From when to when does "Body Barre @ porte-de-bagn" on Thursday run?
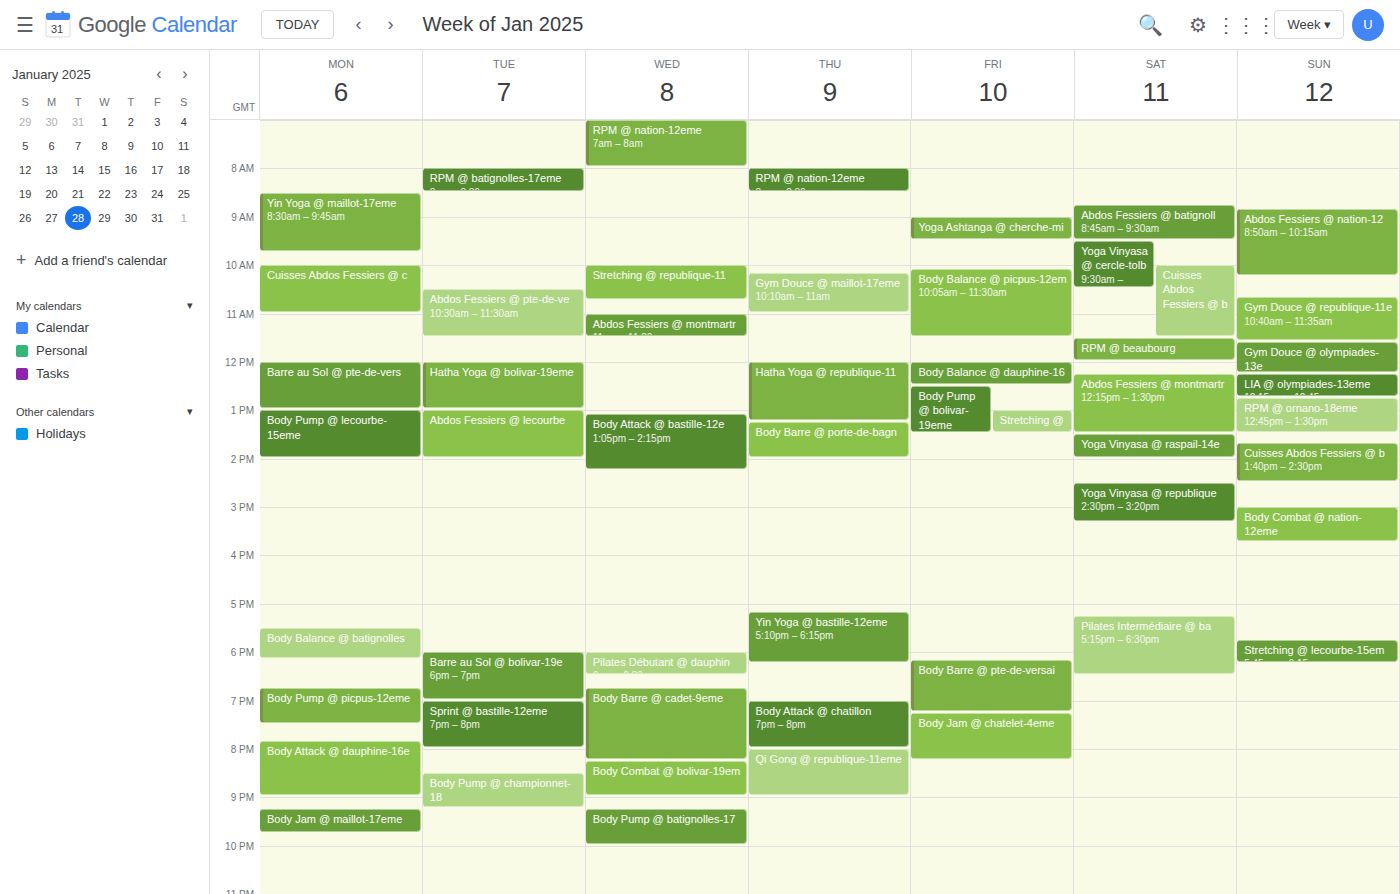
1:15 PM to 2:00 PM